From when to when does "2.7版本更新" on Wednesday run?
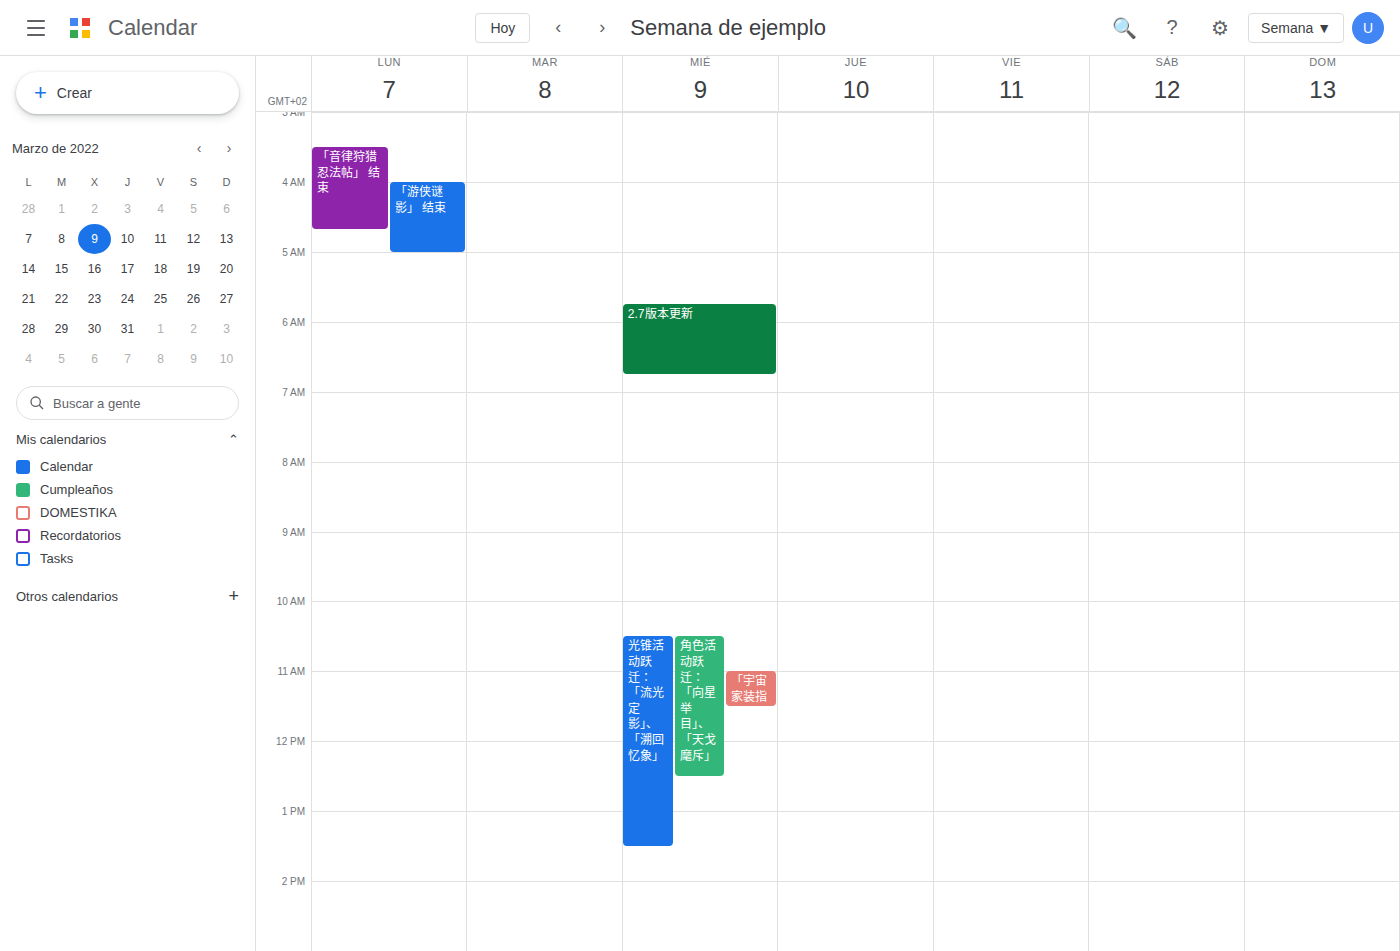
5:45 AM to 6:45 AM